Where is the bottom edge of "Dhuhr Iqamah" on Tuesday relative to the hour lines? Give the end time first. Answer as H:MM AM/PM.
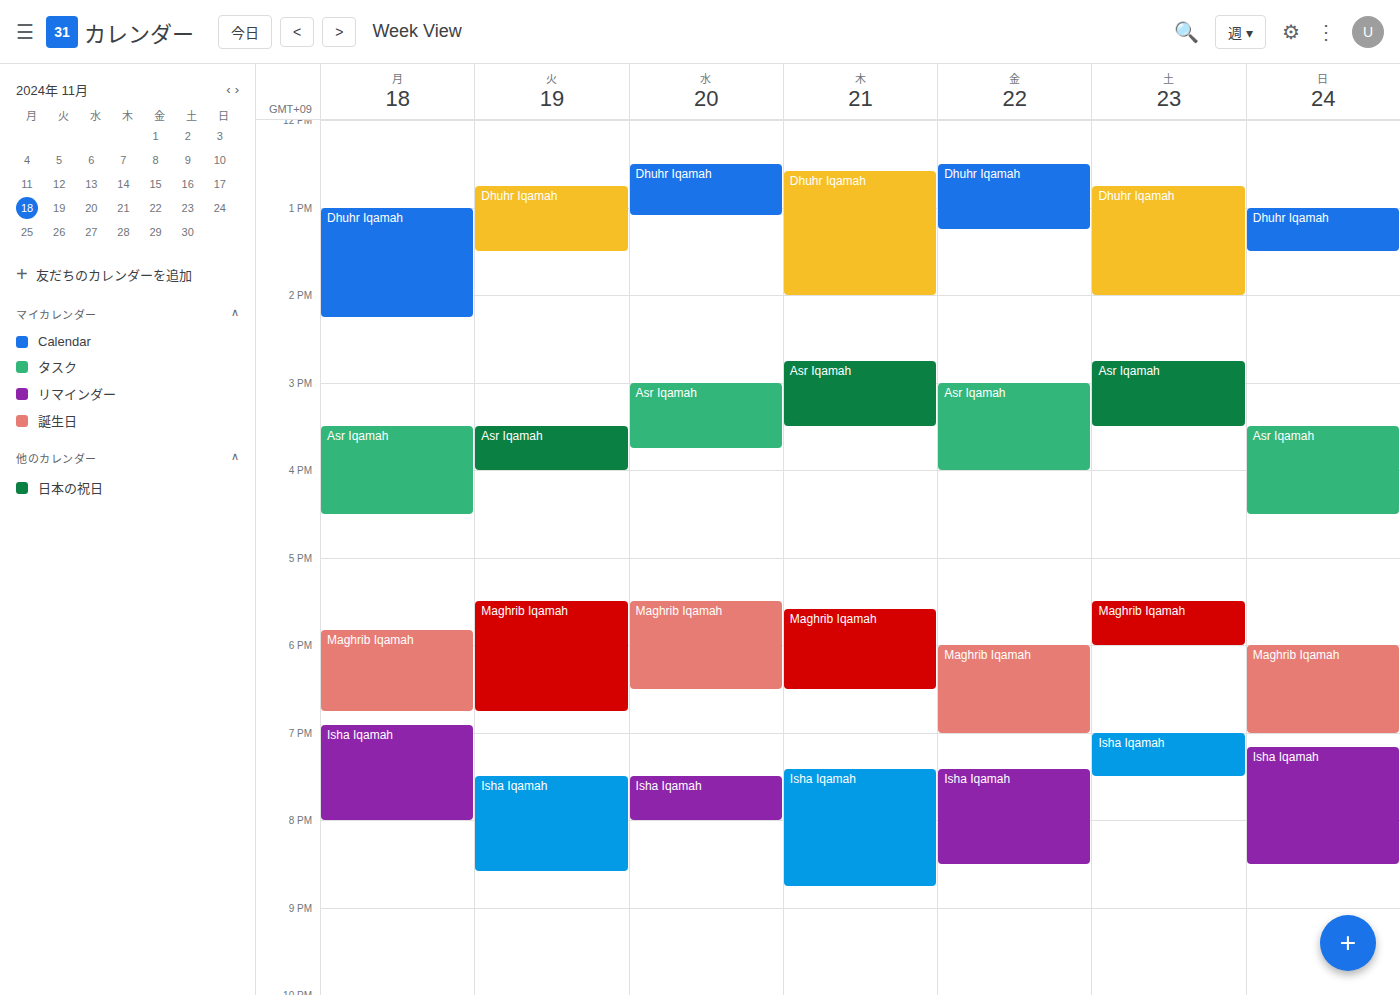
1:30 PM -- halfway between the 1 PM and 2 PM lines.